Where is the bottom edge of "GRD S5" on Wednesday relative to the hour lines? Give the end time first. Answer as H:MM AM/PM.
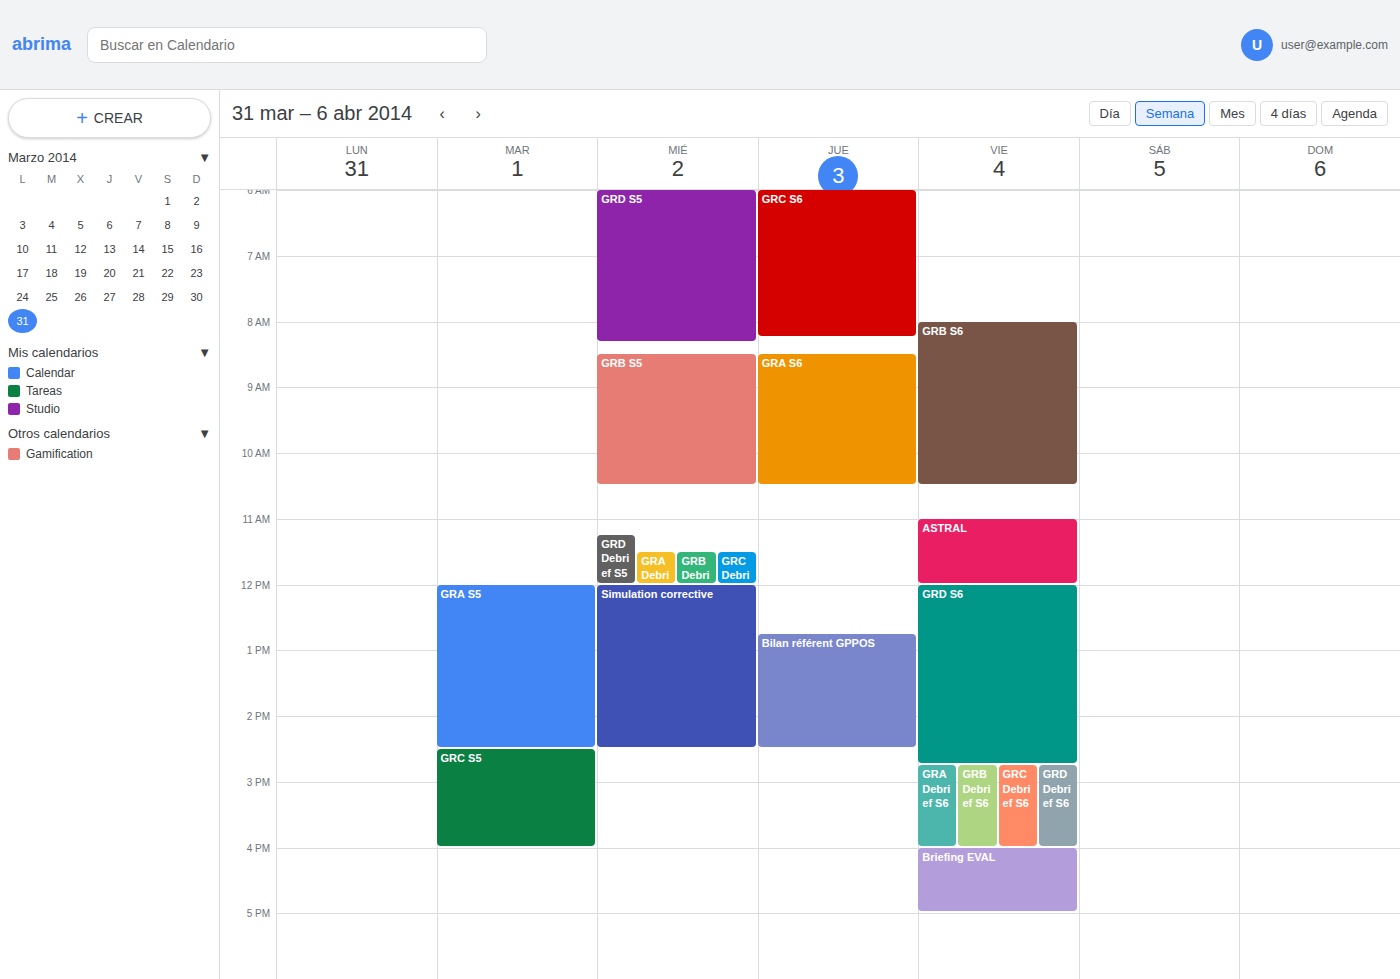
8:20 AM -- neither: 20 minutes below the 8 AM line and 40 minutes above the 9 AM line.